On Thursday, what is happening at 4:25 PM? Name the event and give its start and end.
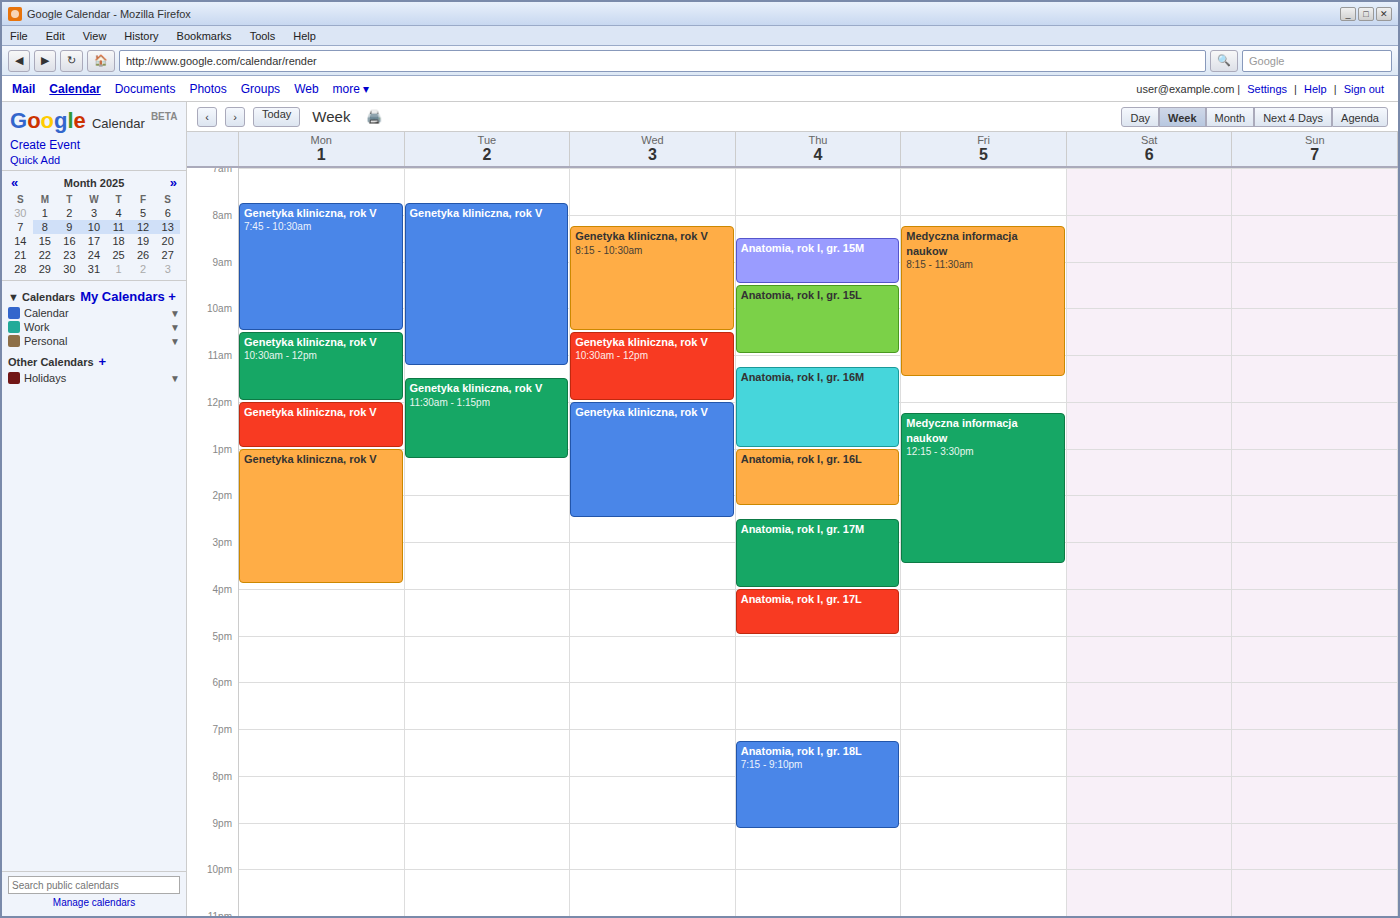
"Anatomia, rok I, gr. 17L", 4:00 PM to 5:00 PM